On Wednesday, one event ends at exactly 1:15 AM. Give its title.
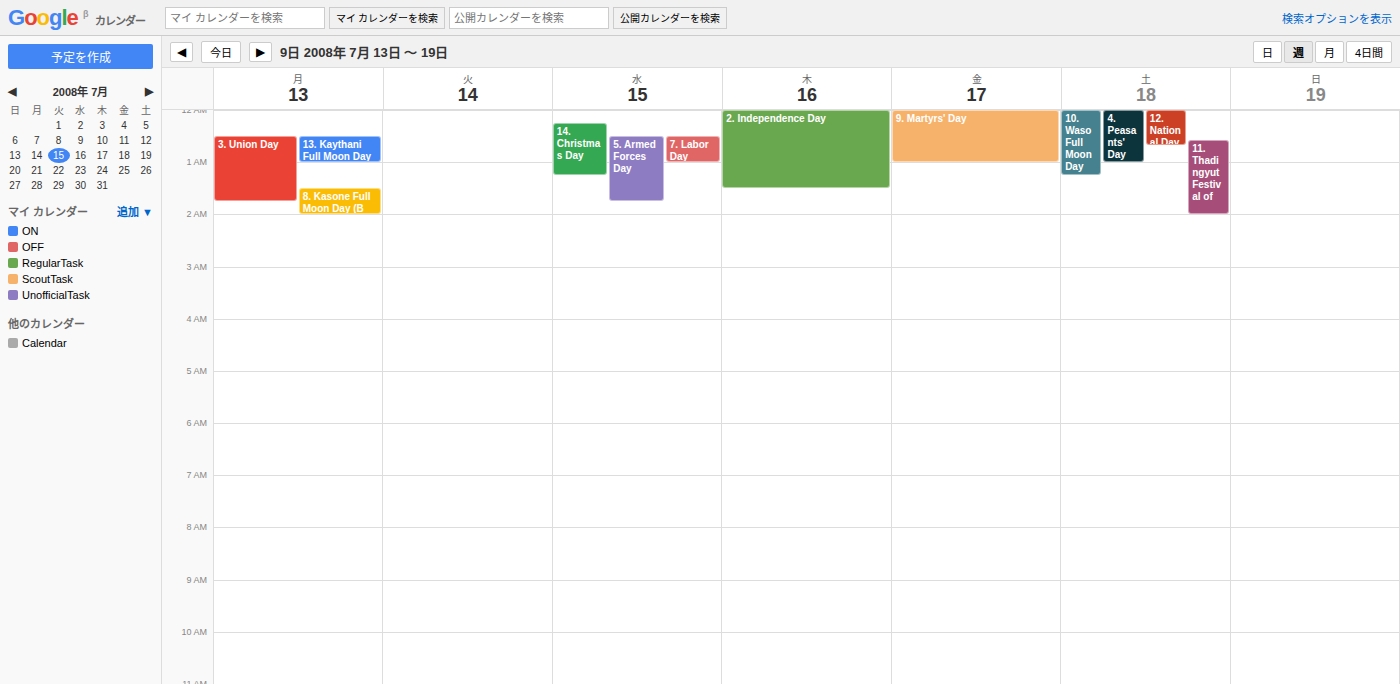
"14. Christmas Day"